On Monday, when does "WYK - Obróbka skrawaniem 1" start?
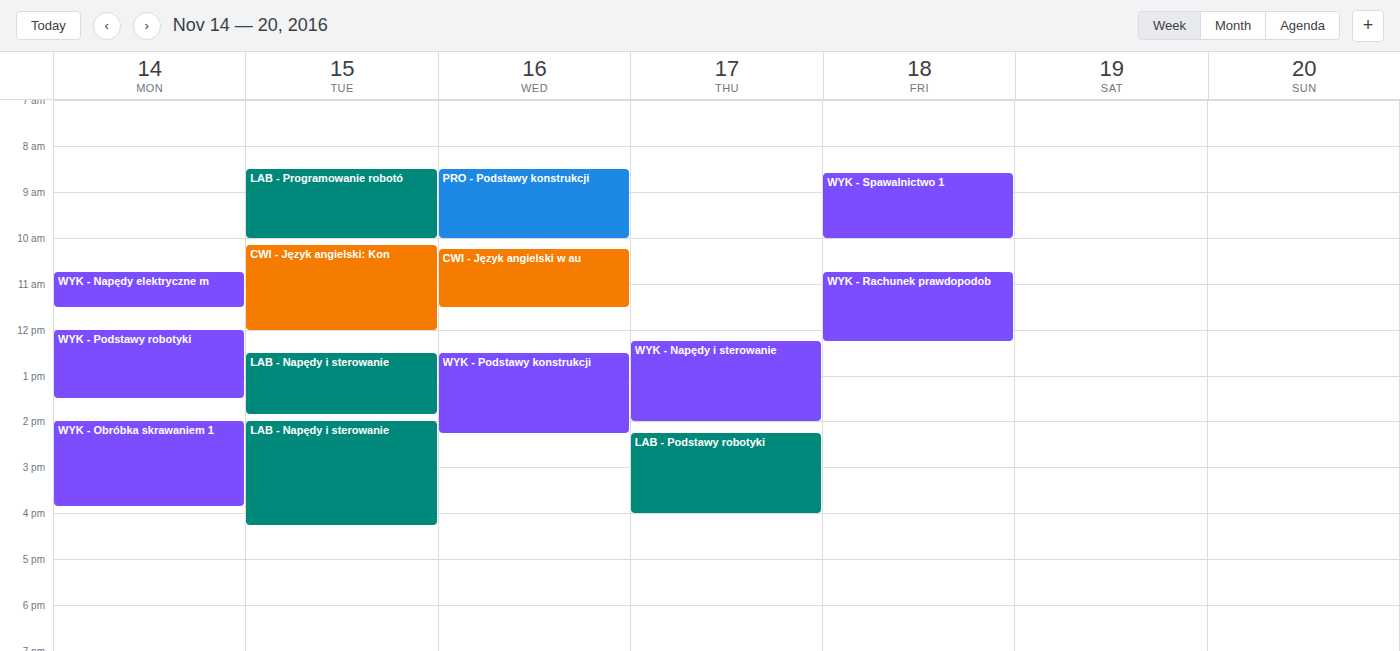
2:00 PM